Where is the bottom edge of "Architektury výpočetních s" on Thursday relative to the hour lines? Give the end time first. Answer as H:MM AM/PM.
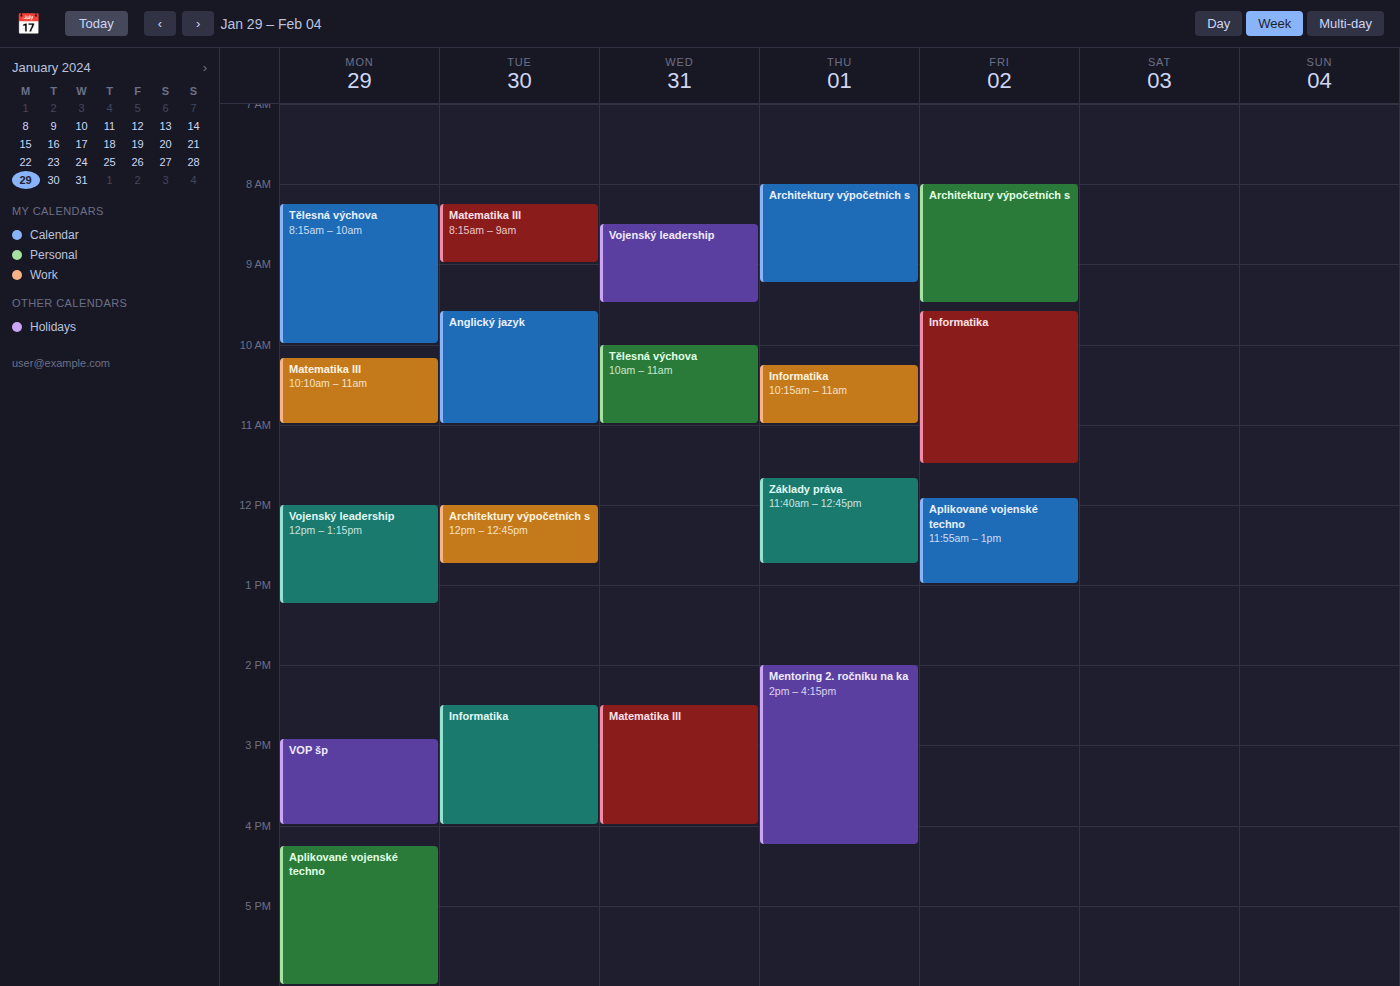
9:15 AM -- neither: a quarter of the way from the 9 AM line to the 10 AM line.